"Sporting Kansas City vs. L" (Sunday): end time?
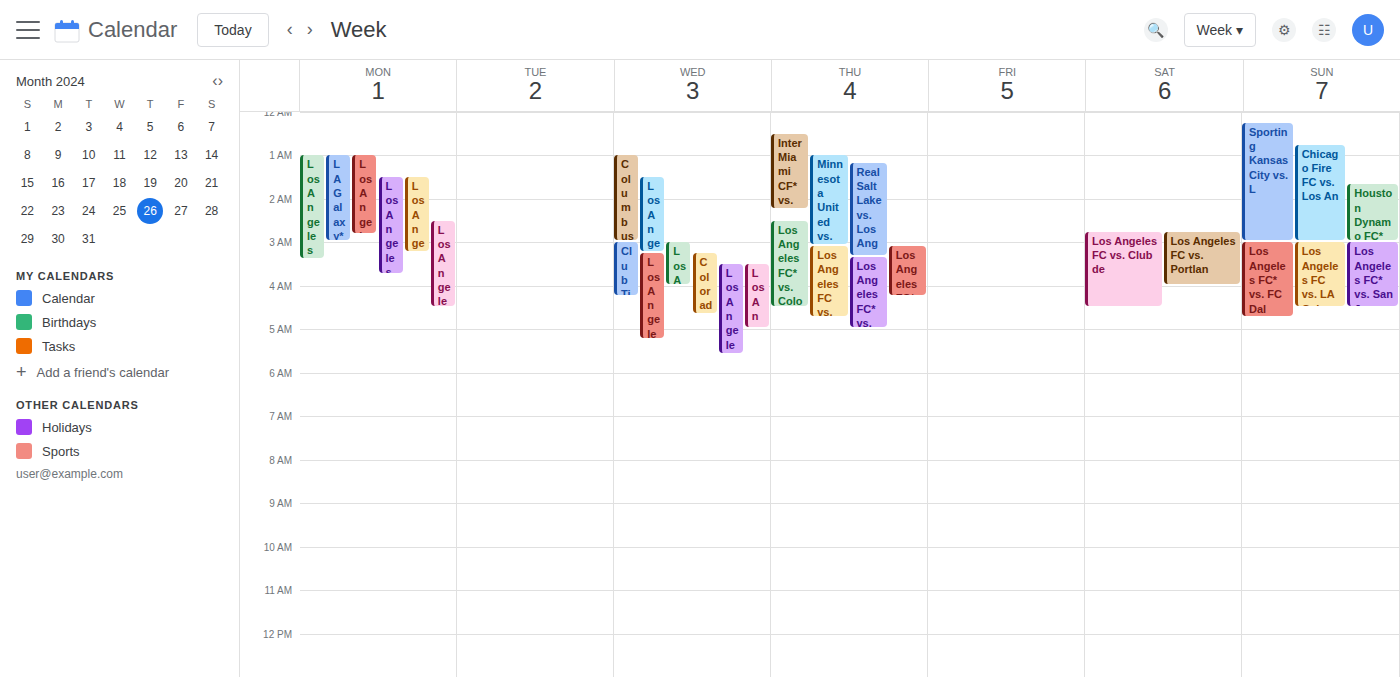
3:00 AM